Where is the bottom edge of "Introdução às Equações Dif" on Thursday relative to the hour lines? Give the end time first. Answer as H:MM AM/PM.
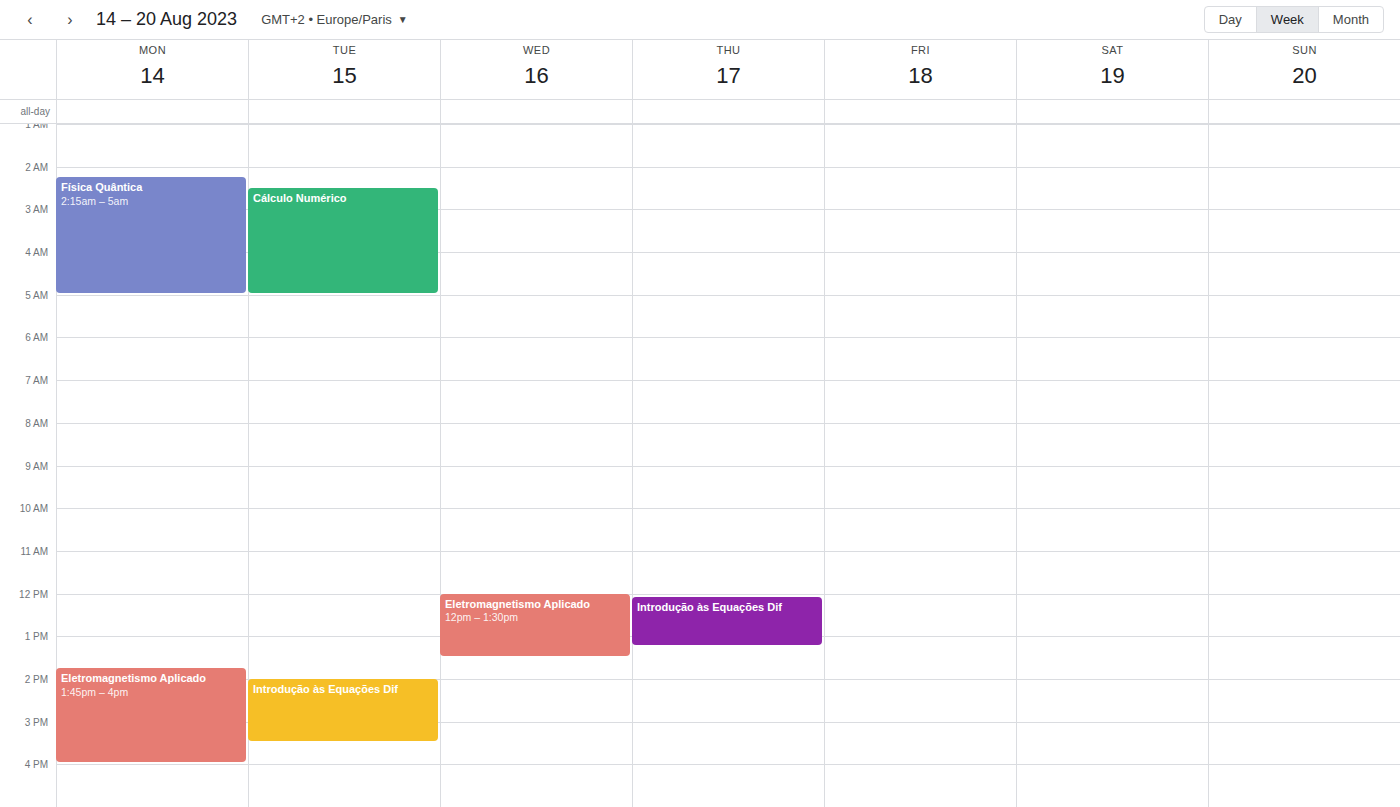
1:15 PM -- neither: a quarter of the way from the 1 PM line to the 2 PM line.